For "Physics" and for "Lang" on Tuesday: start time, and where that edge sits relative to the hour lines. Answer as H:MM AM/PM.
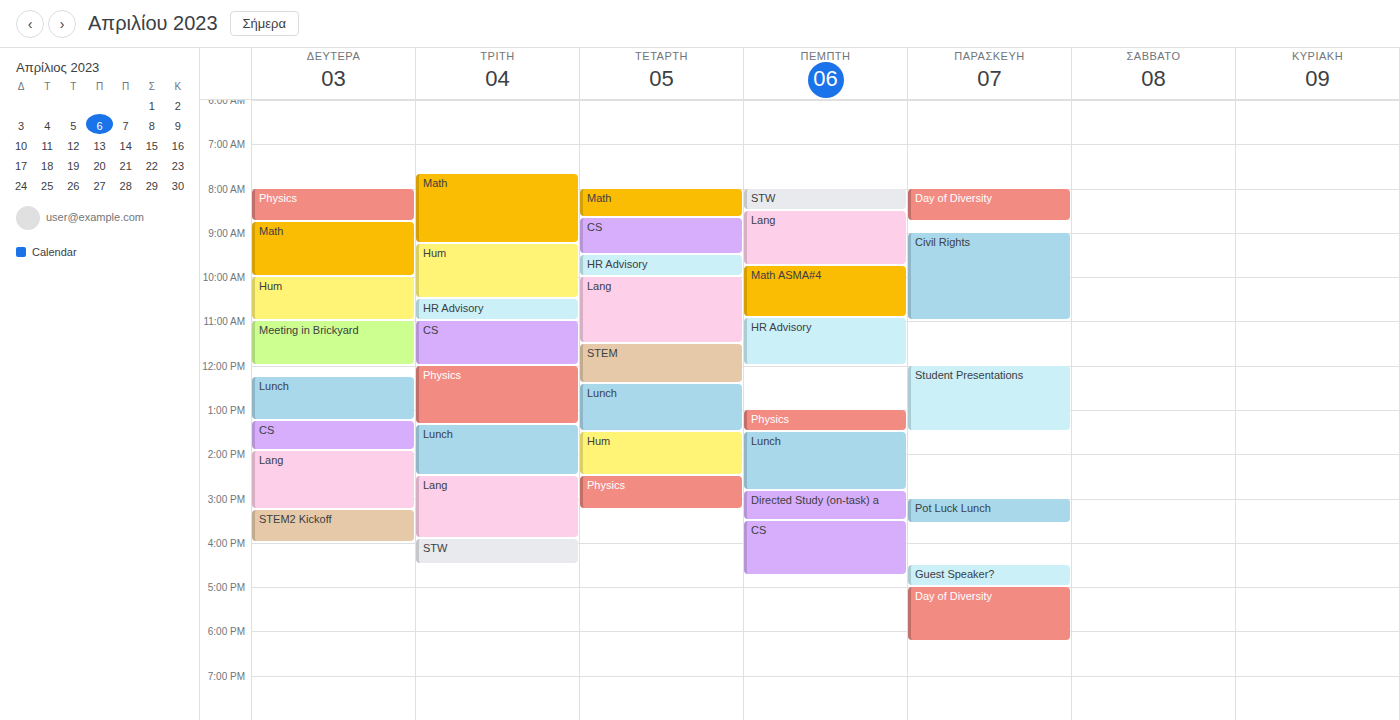
"Physics": 12:00 PM, exactly on the 12 PM line. "Lang": 2:30 PM, halfway between the 2 PM and 3 PM lines.